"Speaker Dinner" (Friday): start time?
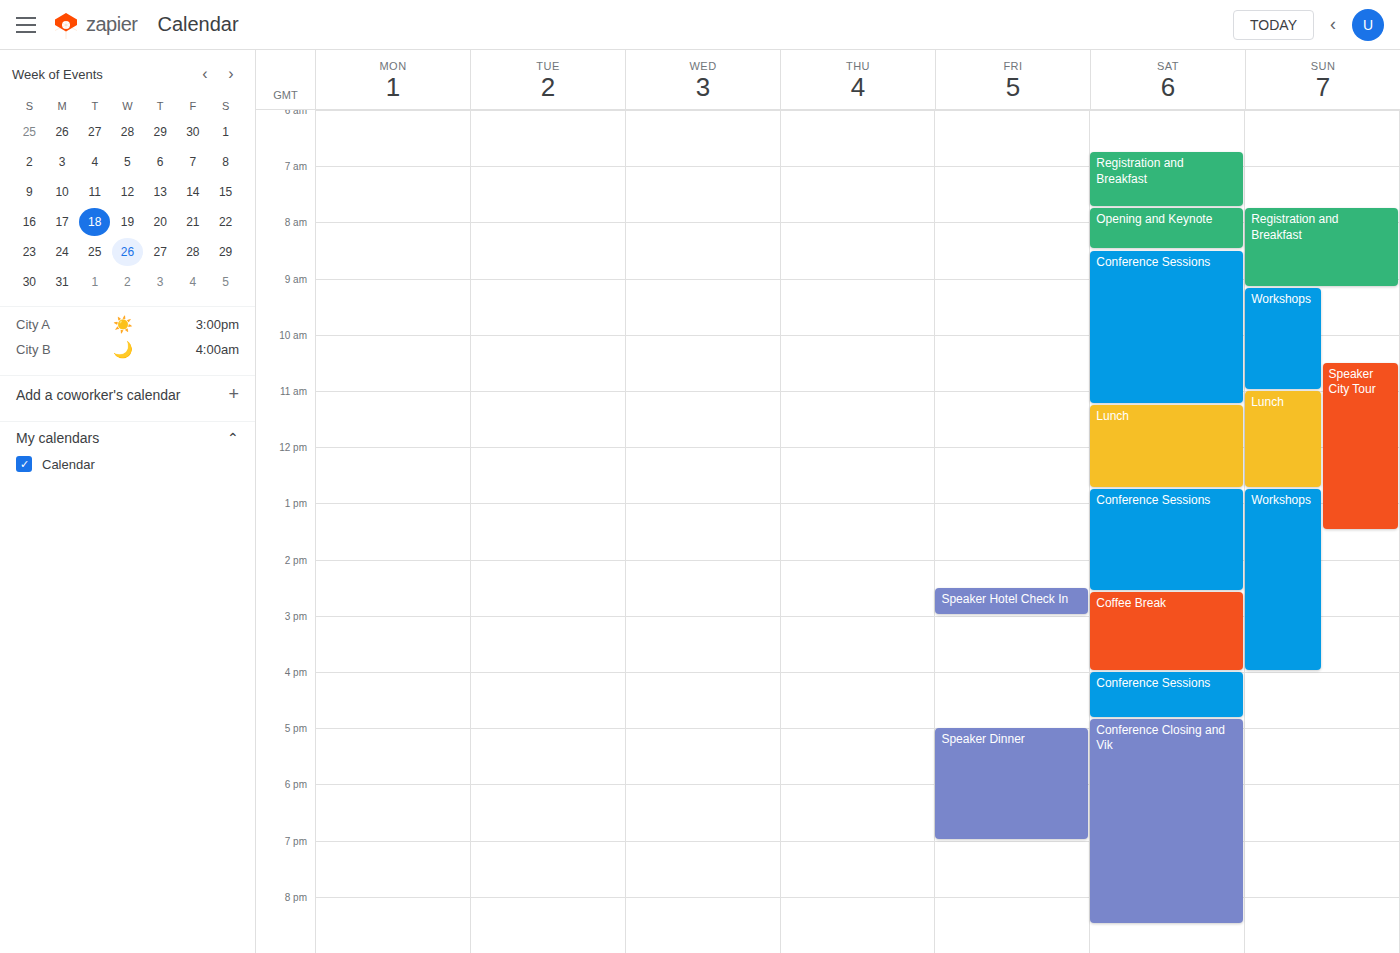
5:00 PM